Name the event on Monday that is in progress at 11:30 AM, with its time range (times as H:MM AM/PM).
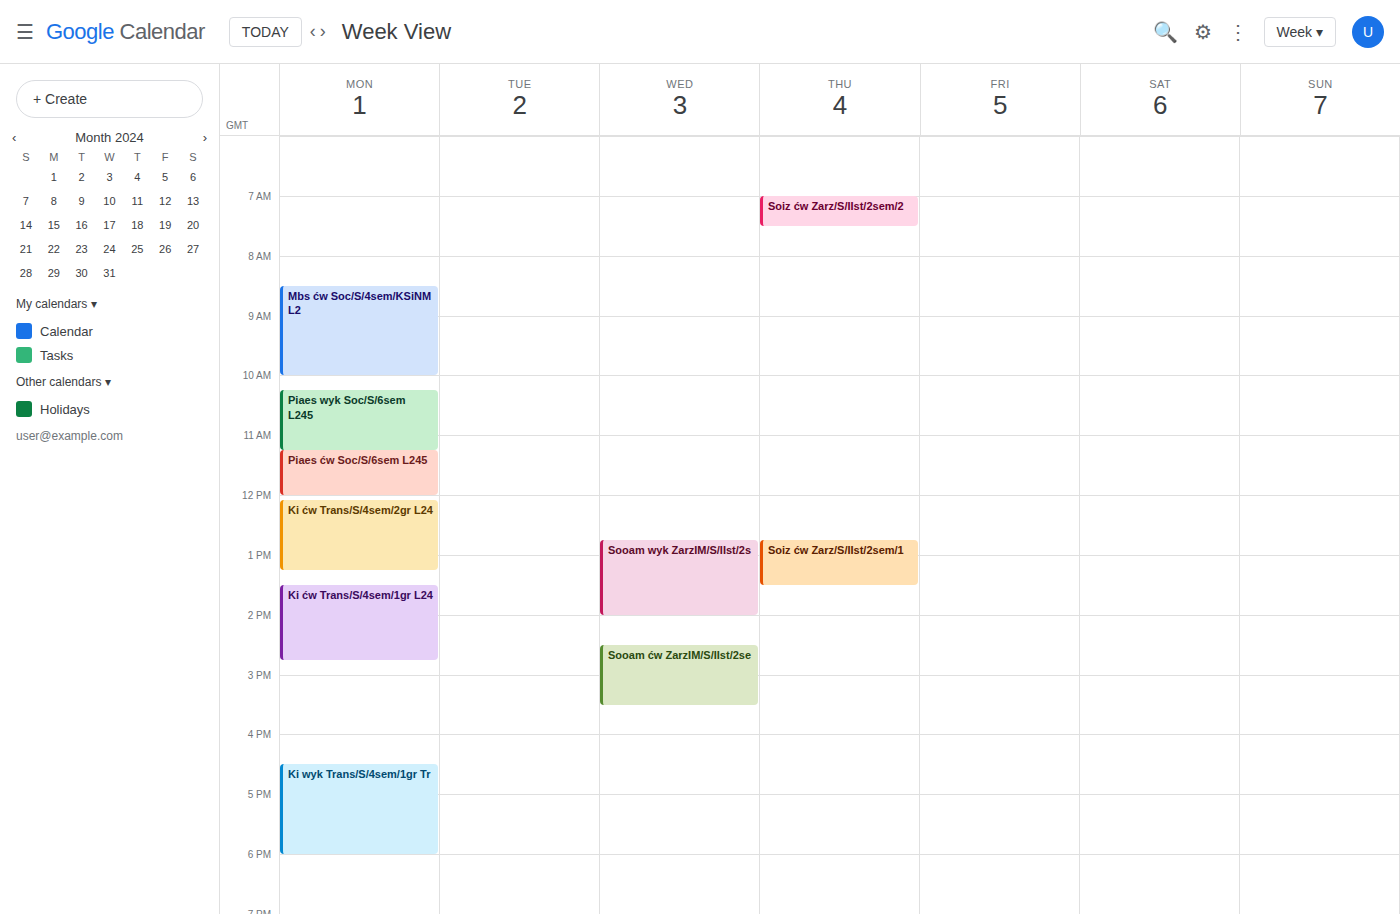
"Piaes ćw Soc/S/6sem L245", 11:15 AM to 12:00 PM